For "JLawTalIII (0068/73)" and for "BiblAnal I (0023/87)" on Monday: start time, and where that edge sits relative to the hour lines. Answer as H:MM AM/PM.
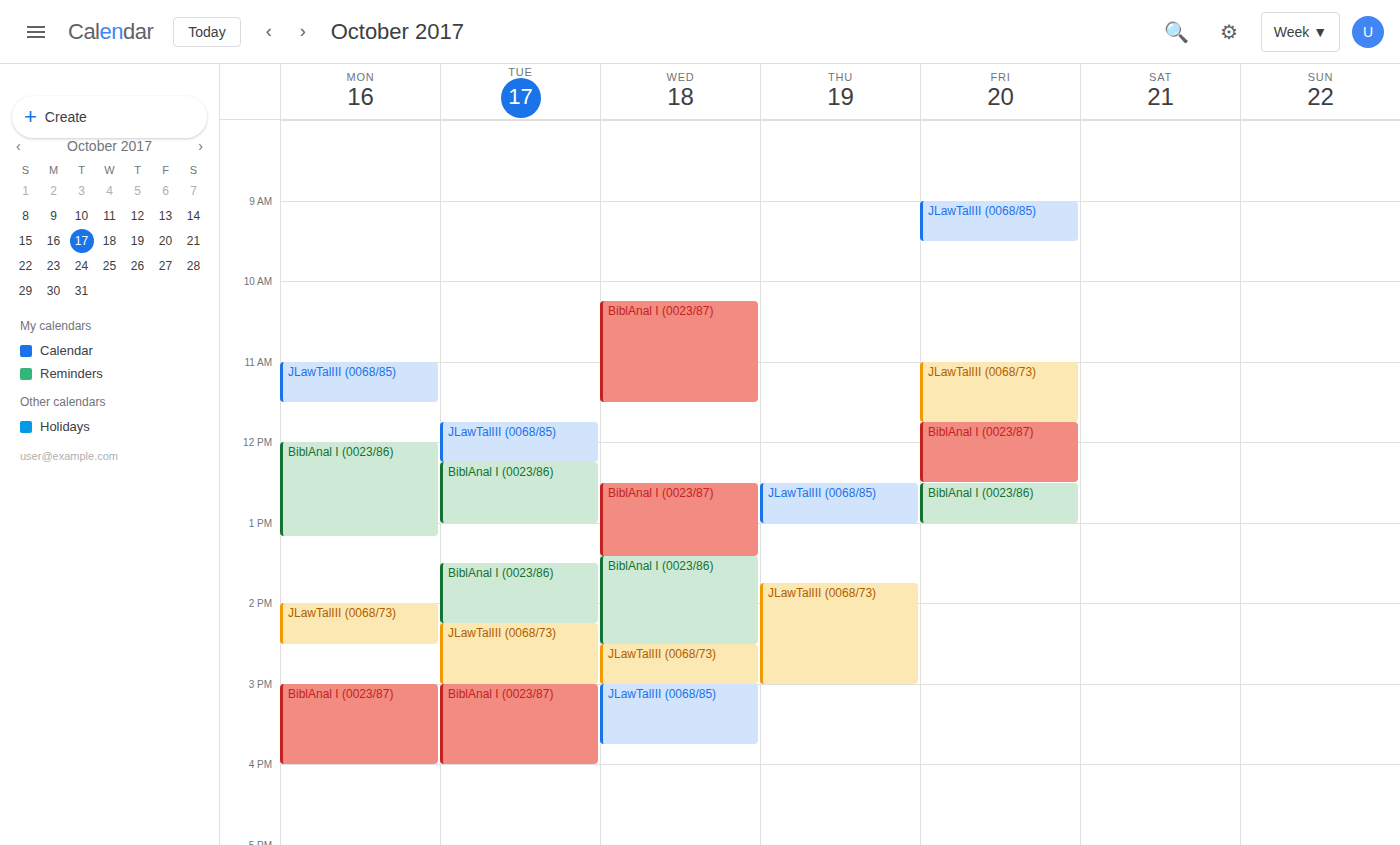
"JLawTalIII (0068/73)": 2:00 PM, exactly on the 2 PM line. "BiblAnal I (0023/87)": 3:00 PM, exactly on the 3 PM line.